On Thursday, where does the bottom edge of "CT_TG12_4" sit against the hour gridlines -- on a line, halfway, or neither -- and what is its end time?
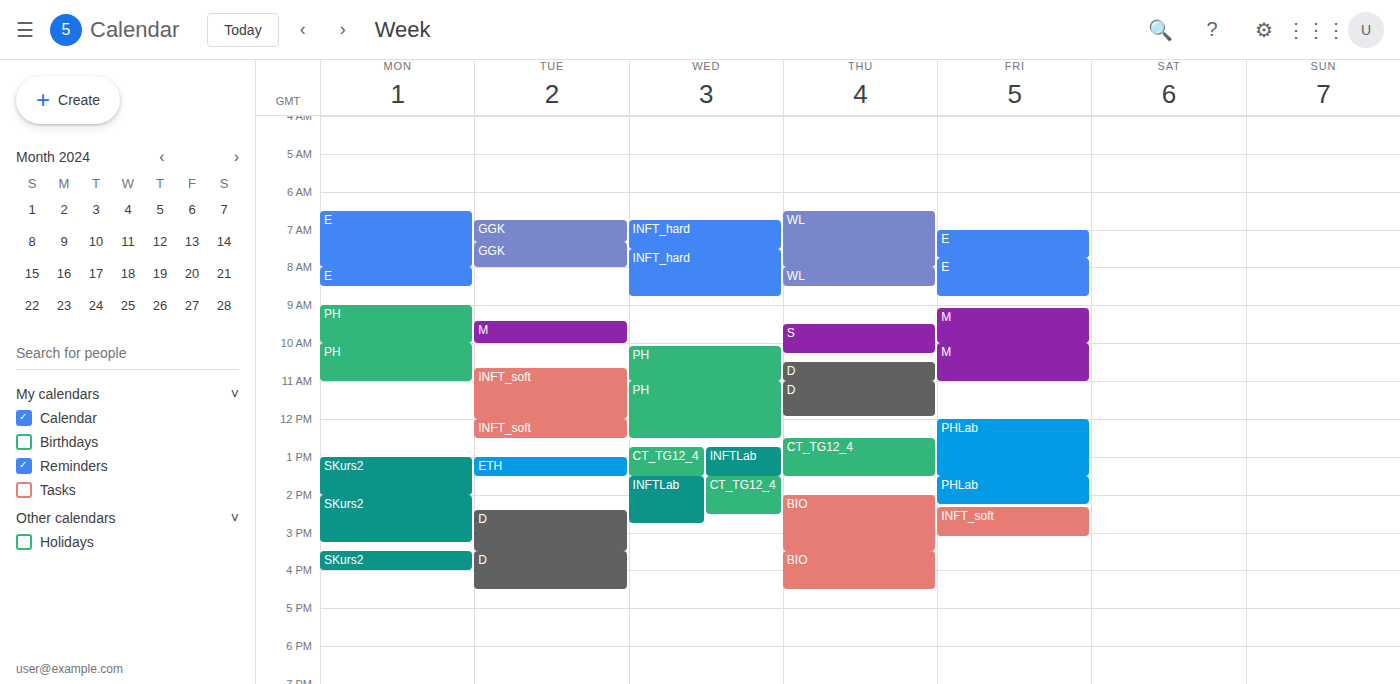
1:30 PM -- halfway between the 1 PM and 2 PM lines.